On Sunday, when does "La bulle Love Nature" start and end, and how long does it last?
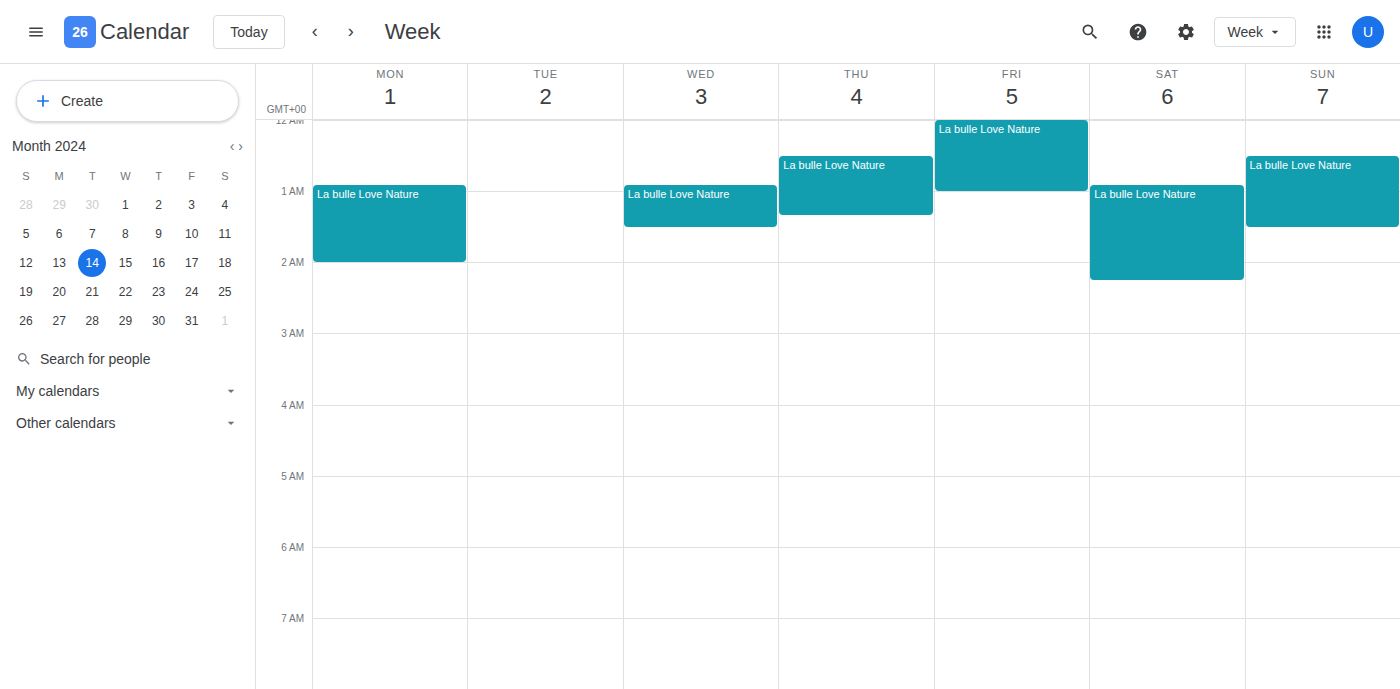
00:30 to 01:30, 1 hour